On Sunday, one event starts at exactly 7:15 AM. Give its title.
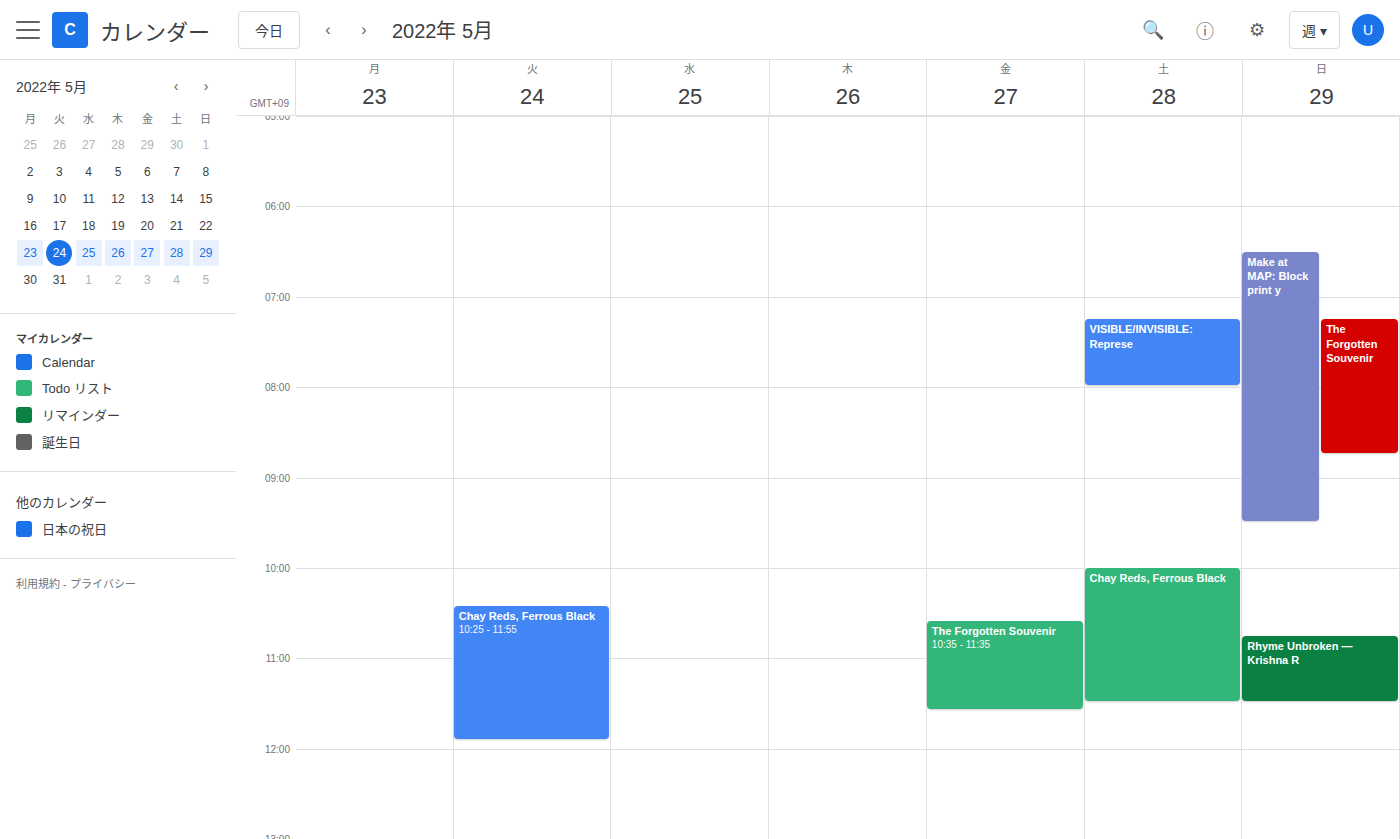
"The Forgotten Souvenir"